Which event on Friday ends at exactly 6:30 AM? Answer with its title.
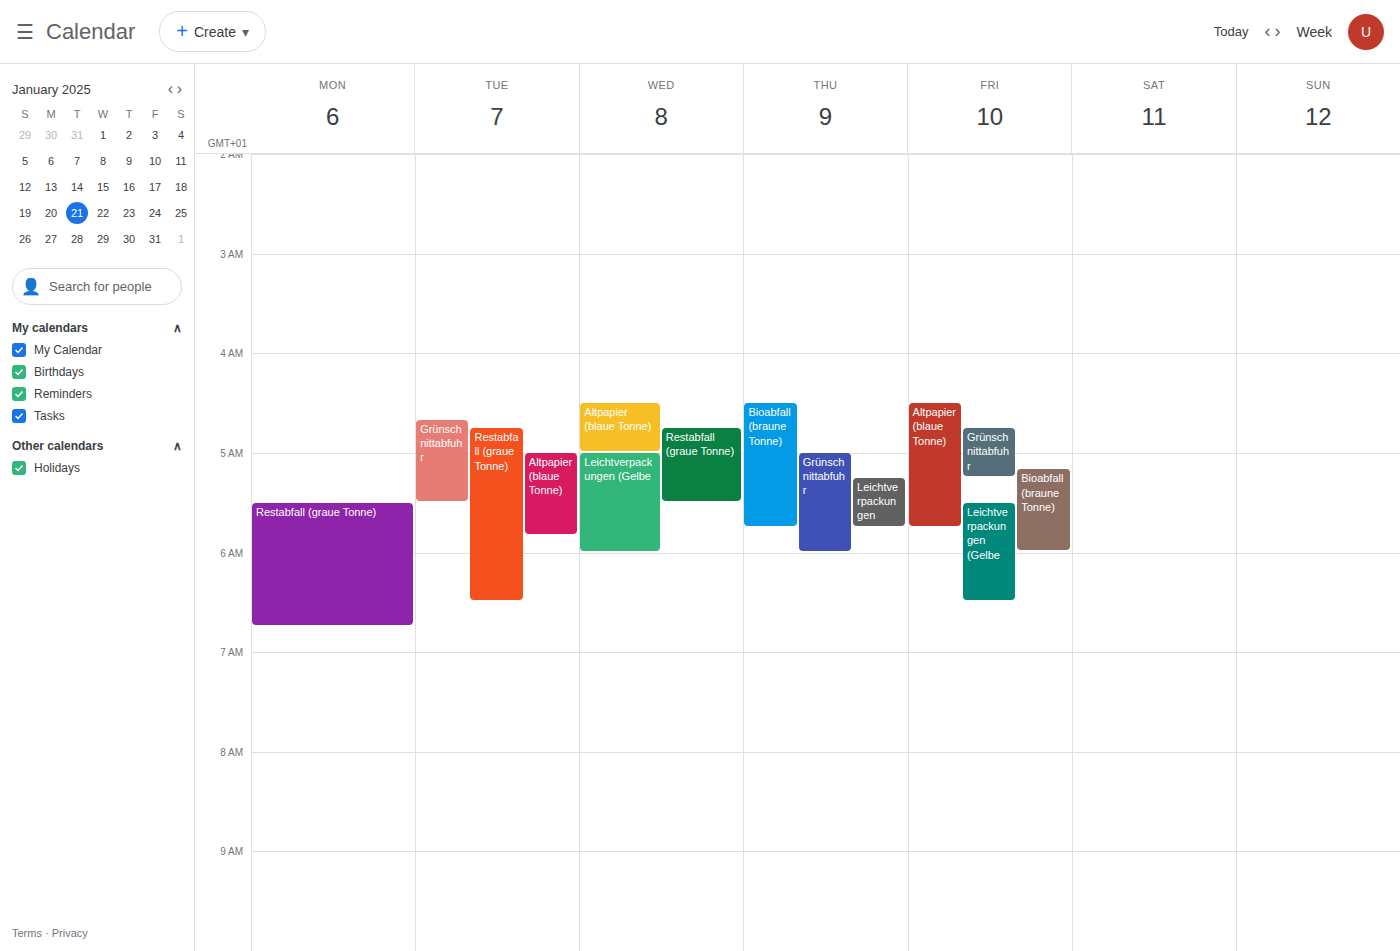
"Leichtverpackungen (Gelbe"